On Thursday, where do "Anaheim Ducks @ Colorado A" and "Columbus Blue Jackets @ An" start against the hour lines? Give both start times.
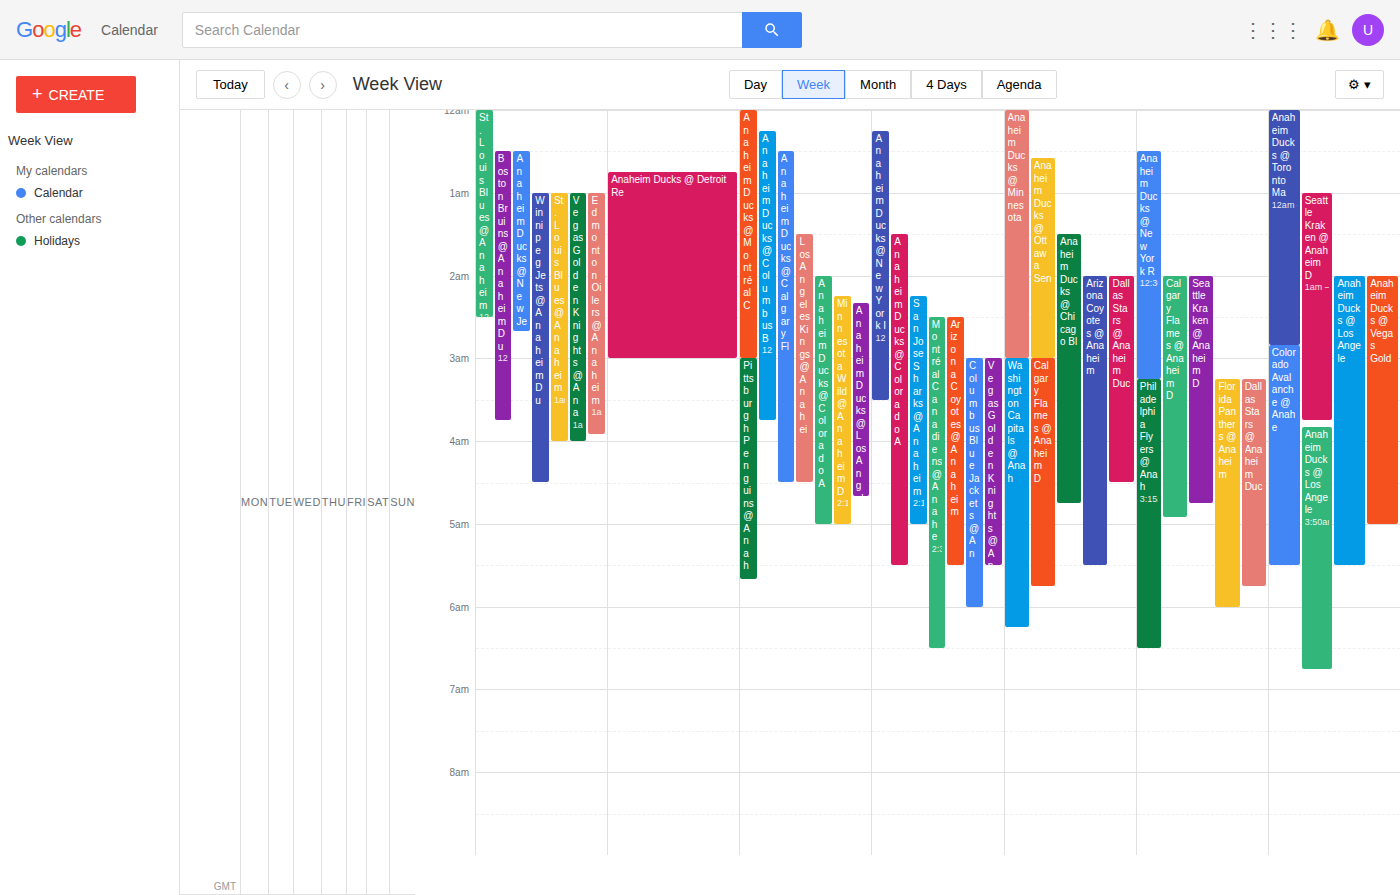
"Anaheim Ducks @ Colorado A": 01:30, halfway between the 01:00 and 02:00 lines. "Columbus Blue Jackets @ An": 03:00, exactly on the 03:00 line.